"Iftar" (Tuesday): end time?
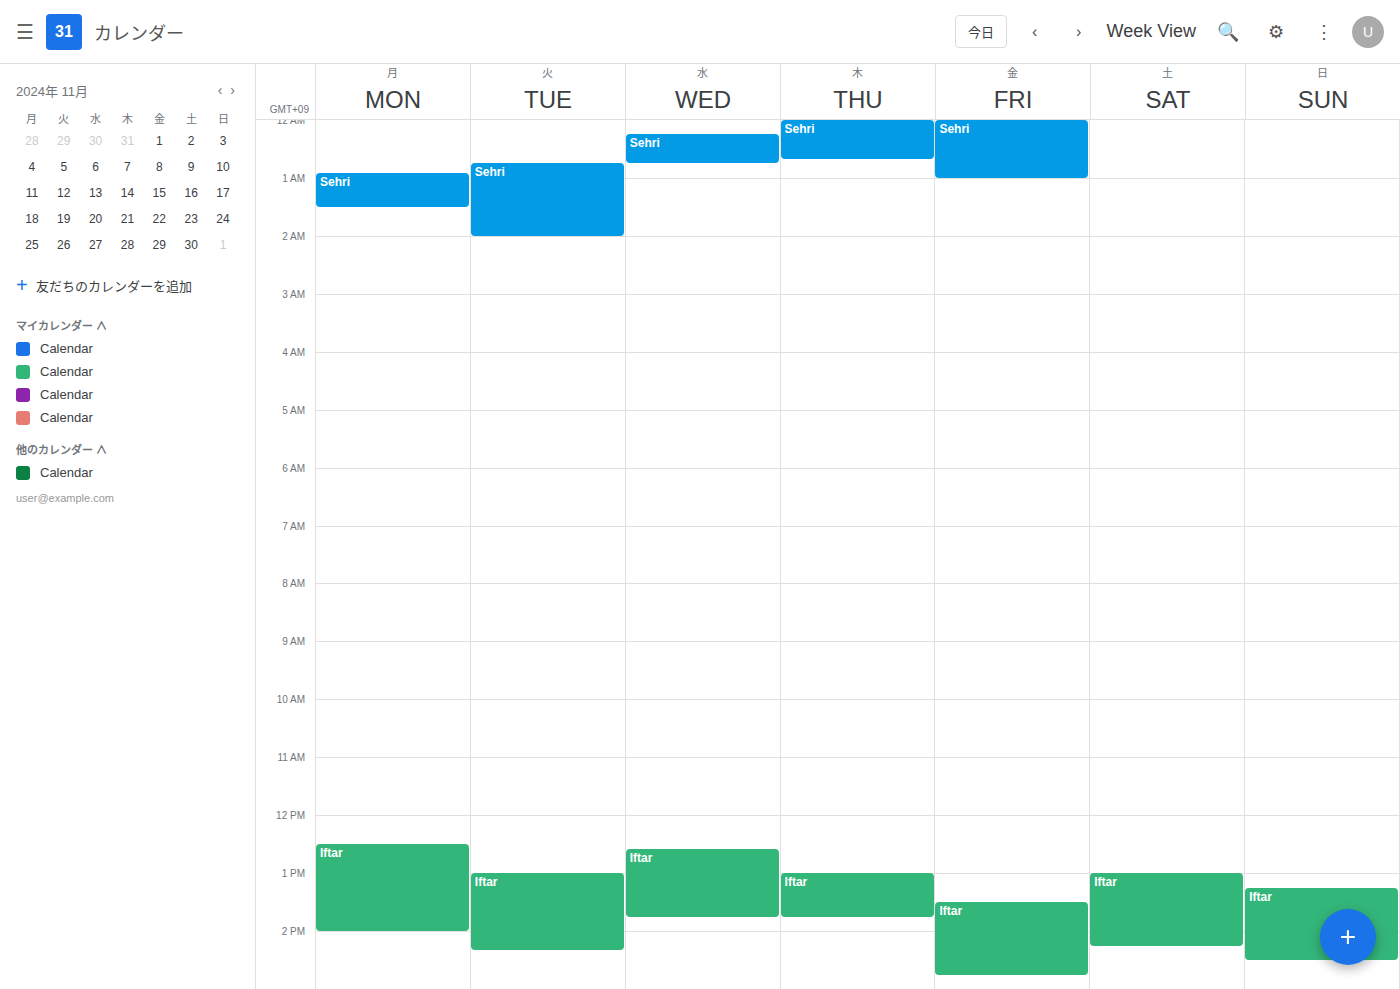
2:20 PM